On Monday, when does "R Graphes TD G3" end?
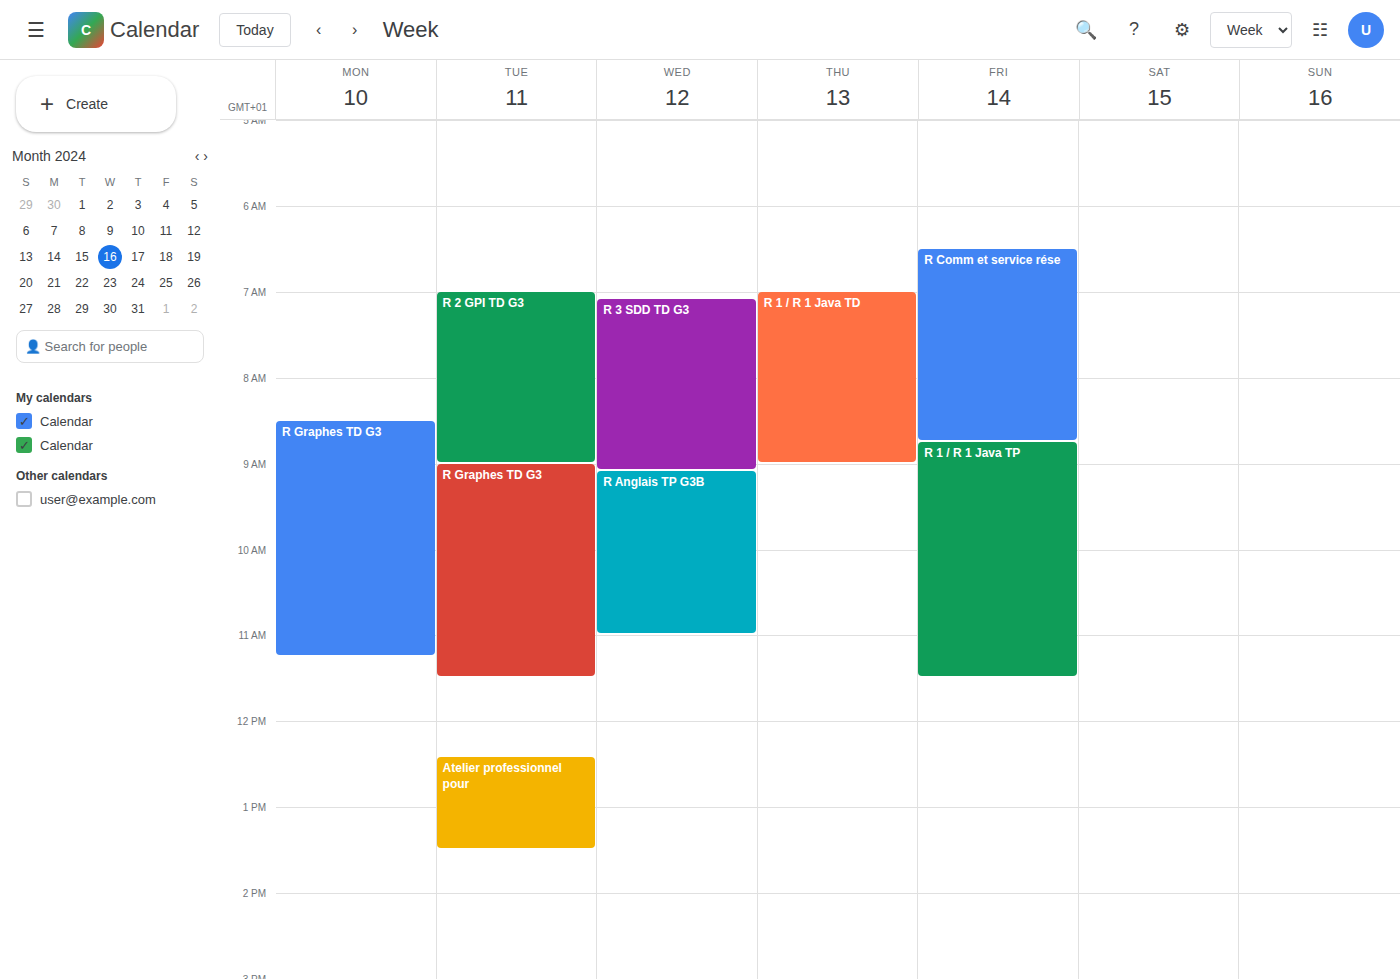
11:15 AM